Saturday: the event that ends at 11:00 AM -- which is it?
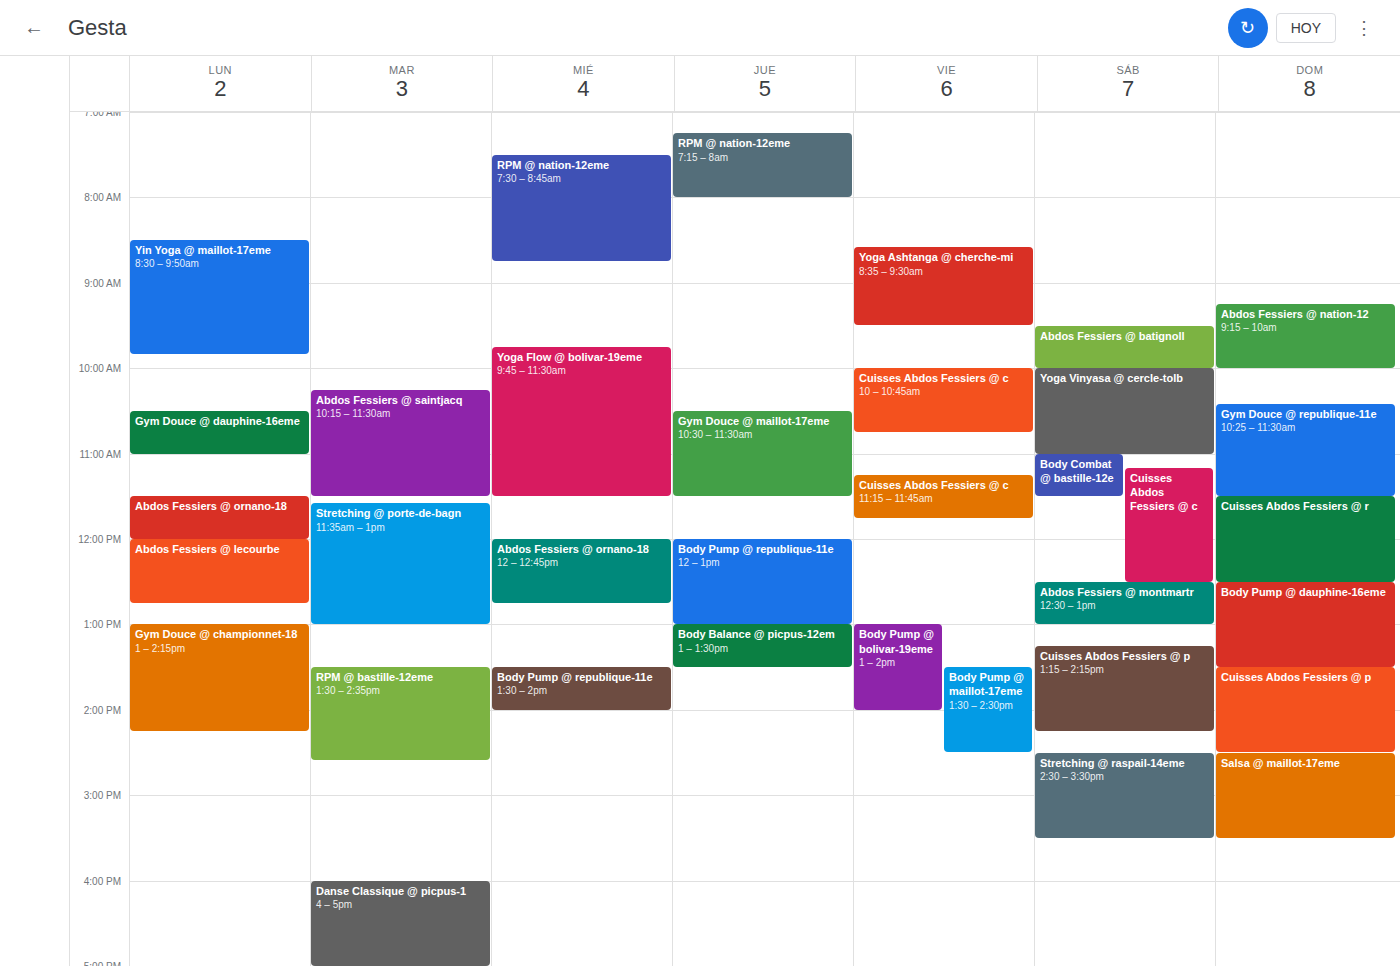
"Yoga Vinyasa @ cercle-tolb"